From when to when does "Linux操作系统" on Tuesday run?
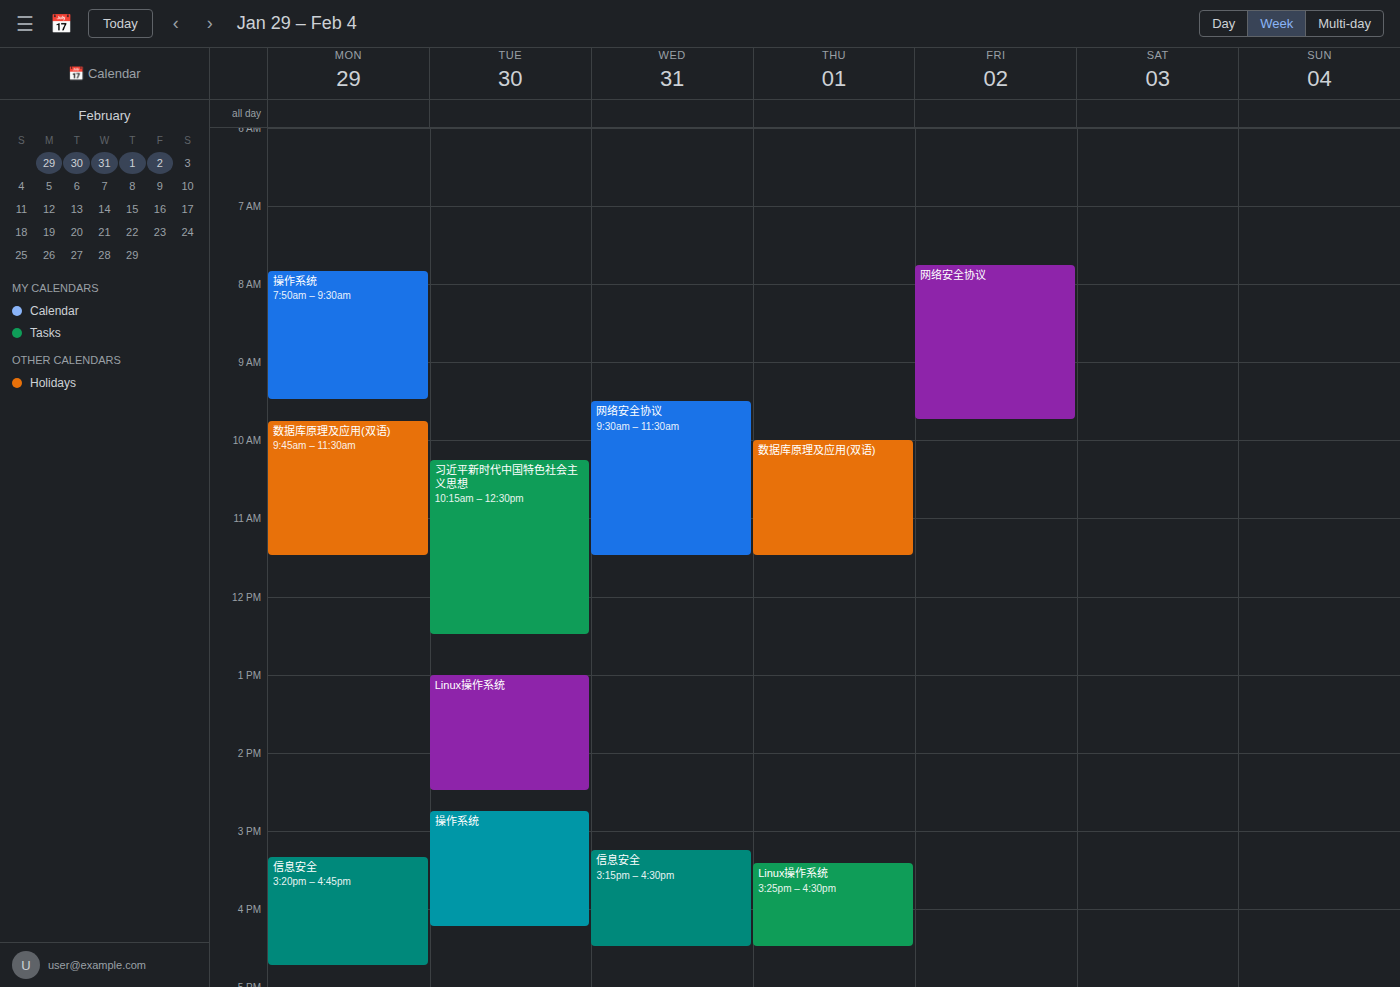
1:00 PM to 2:30 PM